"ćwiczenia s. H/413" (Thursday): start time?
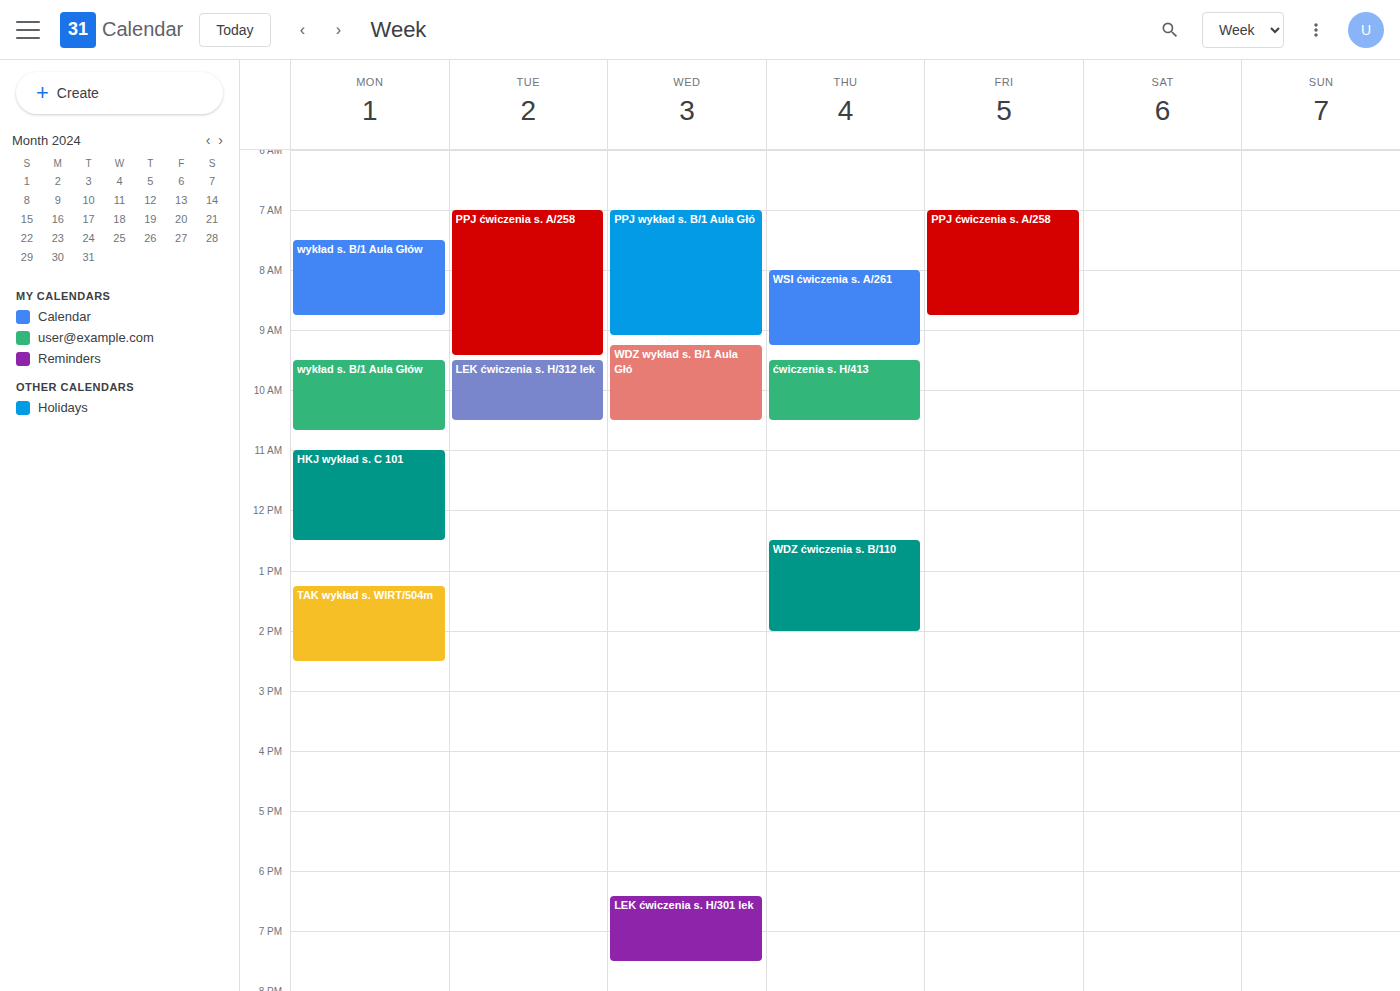
09:30